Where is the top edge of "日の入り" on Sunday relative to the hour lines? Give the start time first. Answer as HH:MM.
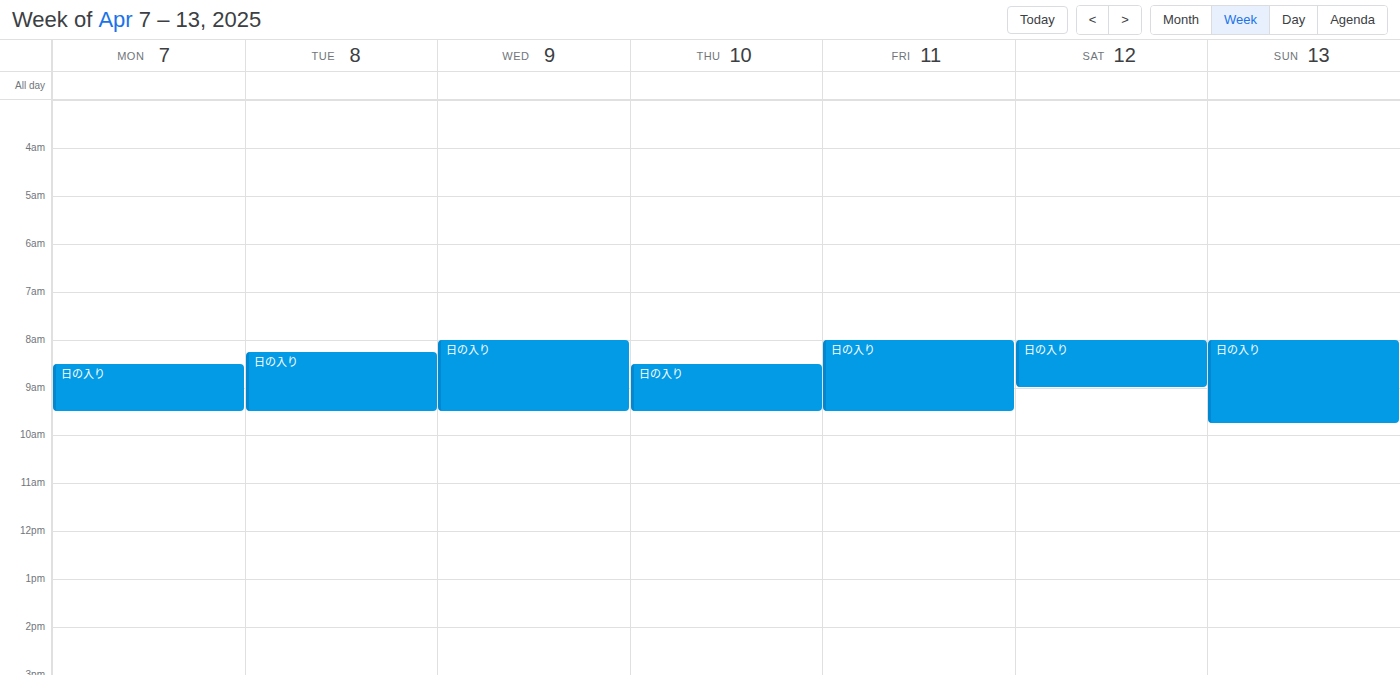
08:00 -- exactly on the 08:00 line.